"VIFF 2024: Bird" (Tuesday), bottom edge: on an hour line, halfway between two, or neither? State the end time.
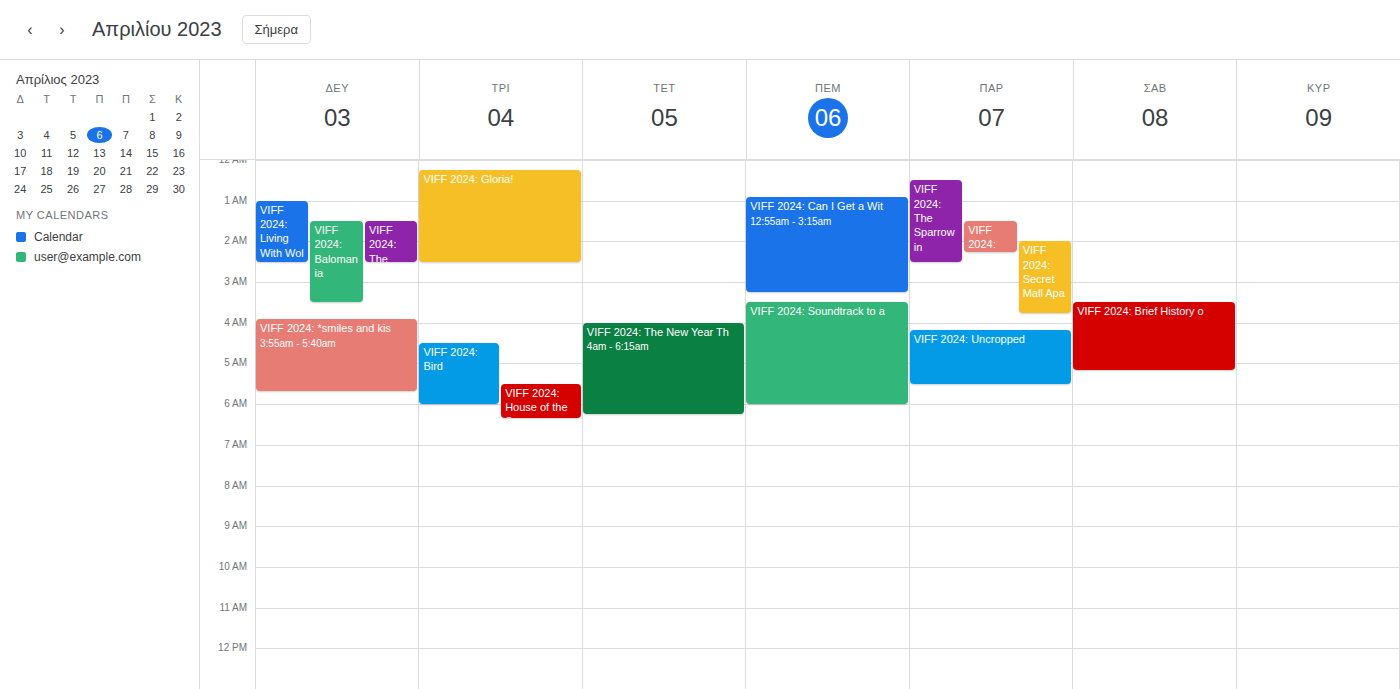
6:00 AM -- exactly on the 6 AM line.